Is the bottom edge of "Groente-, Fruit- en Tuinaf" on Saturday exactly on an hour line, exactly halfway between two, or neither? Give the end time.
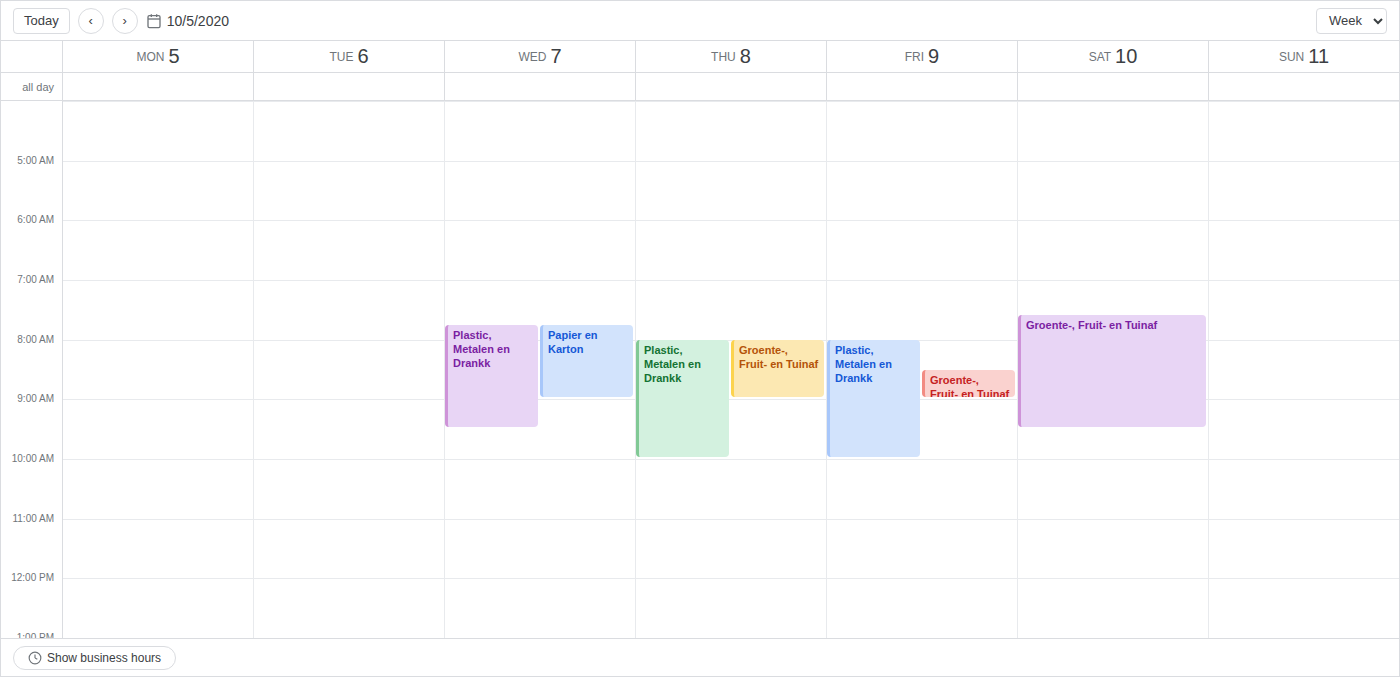
9:30 AM -- halfway between the 9 AM and 10 AM lines.